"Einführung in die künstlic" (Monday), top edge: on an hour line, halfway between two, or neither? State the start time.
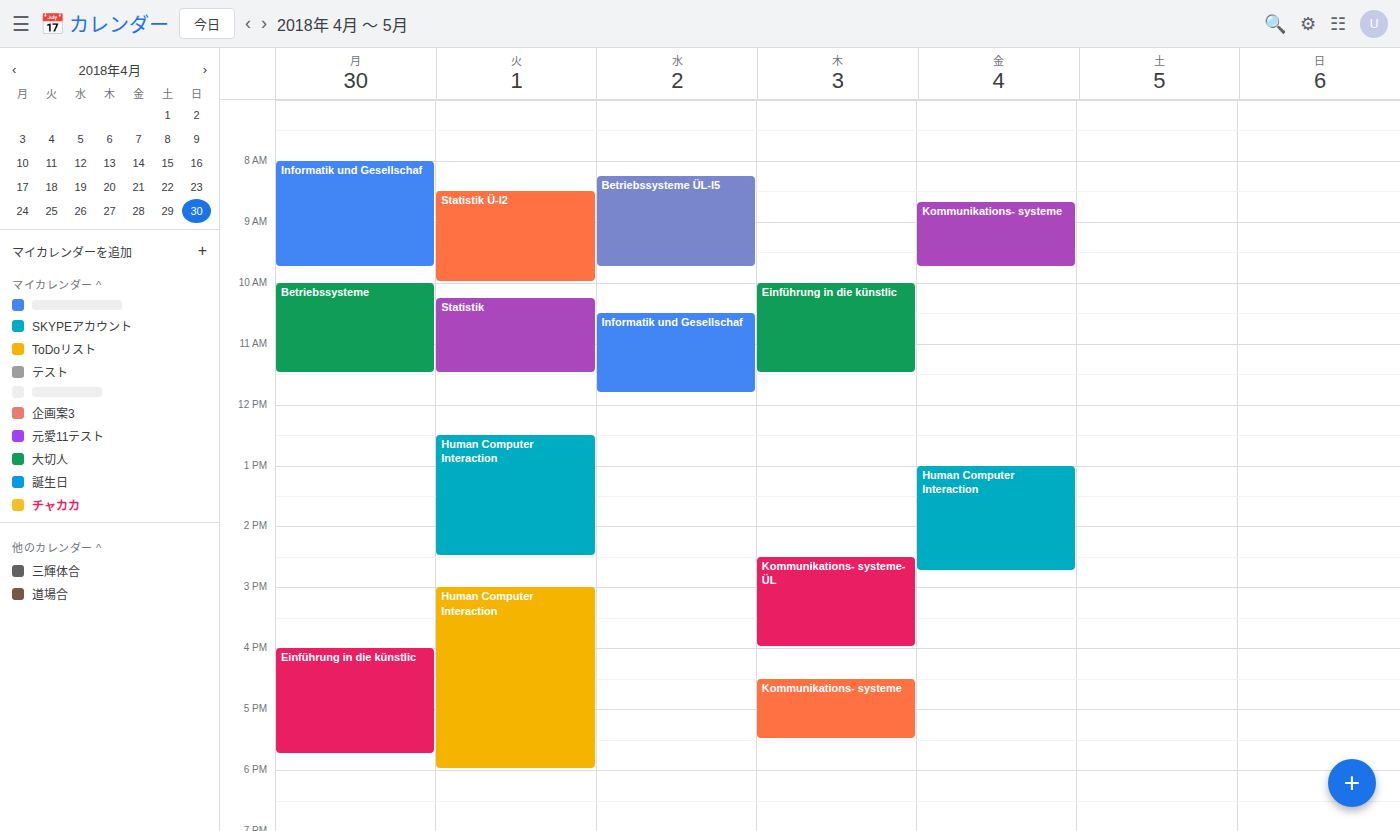
4:00 PM -- exactly on the 4 PM line.